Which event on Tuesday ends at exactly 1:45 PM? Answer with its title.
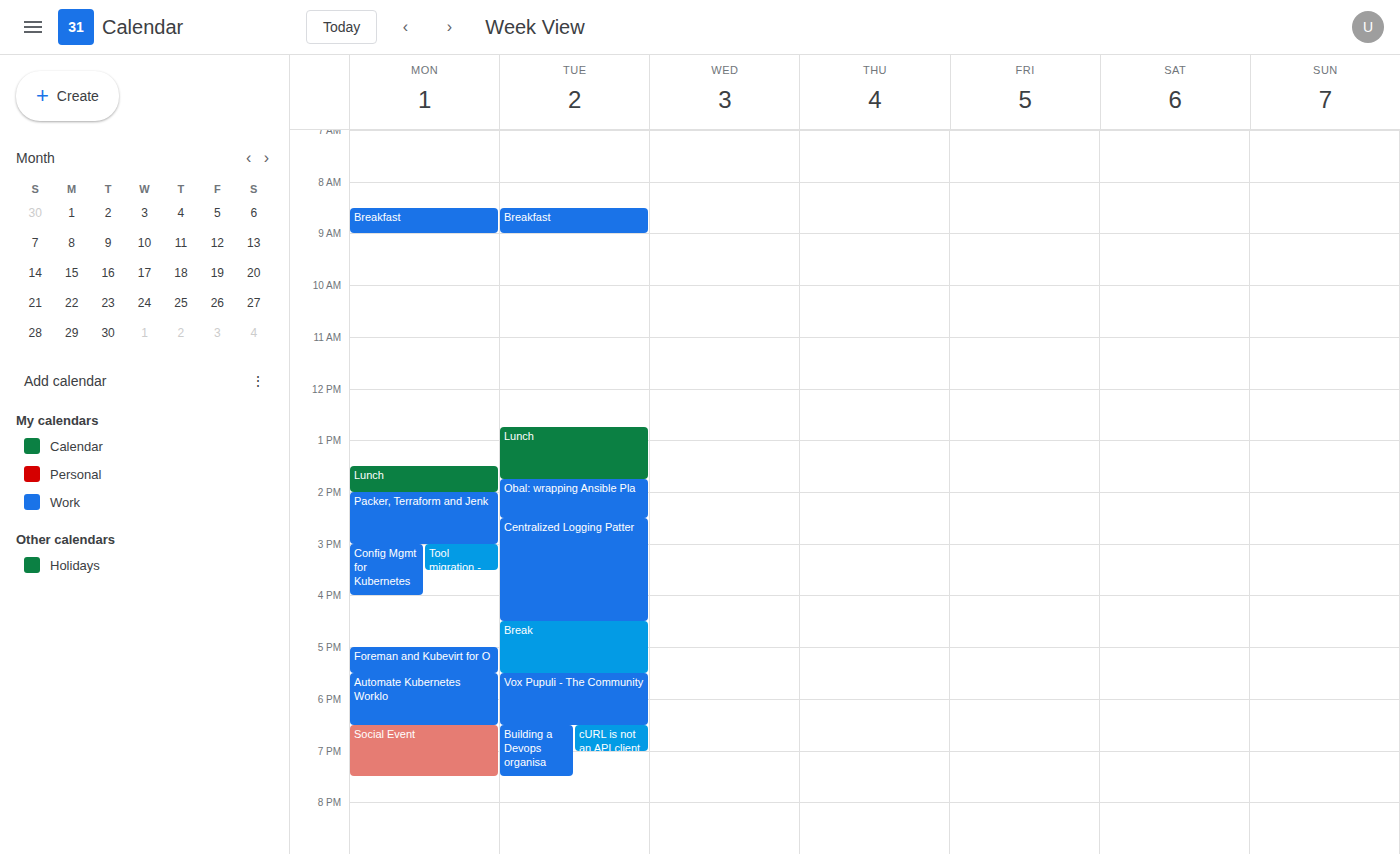
"Lunch"